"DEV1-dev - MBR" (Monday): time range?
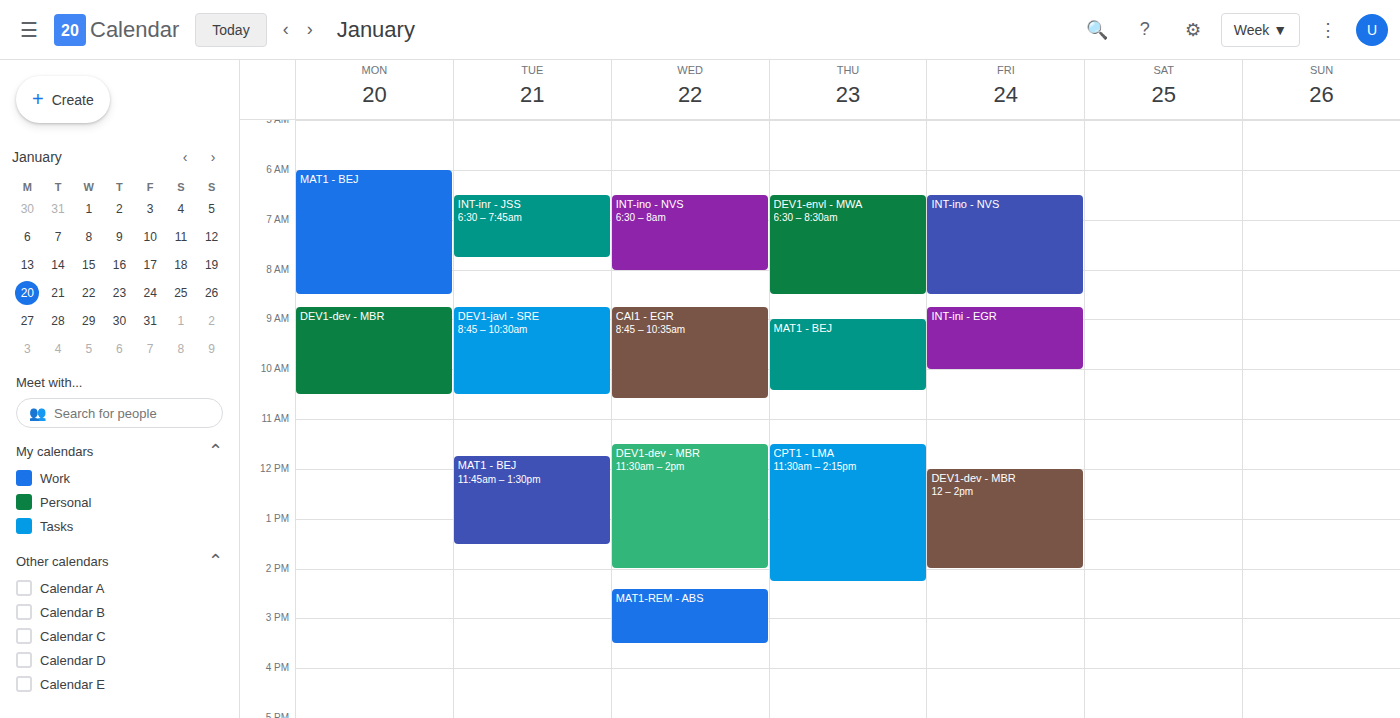
8:45 AM to 10:30 AM